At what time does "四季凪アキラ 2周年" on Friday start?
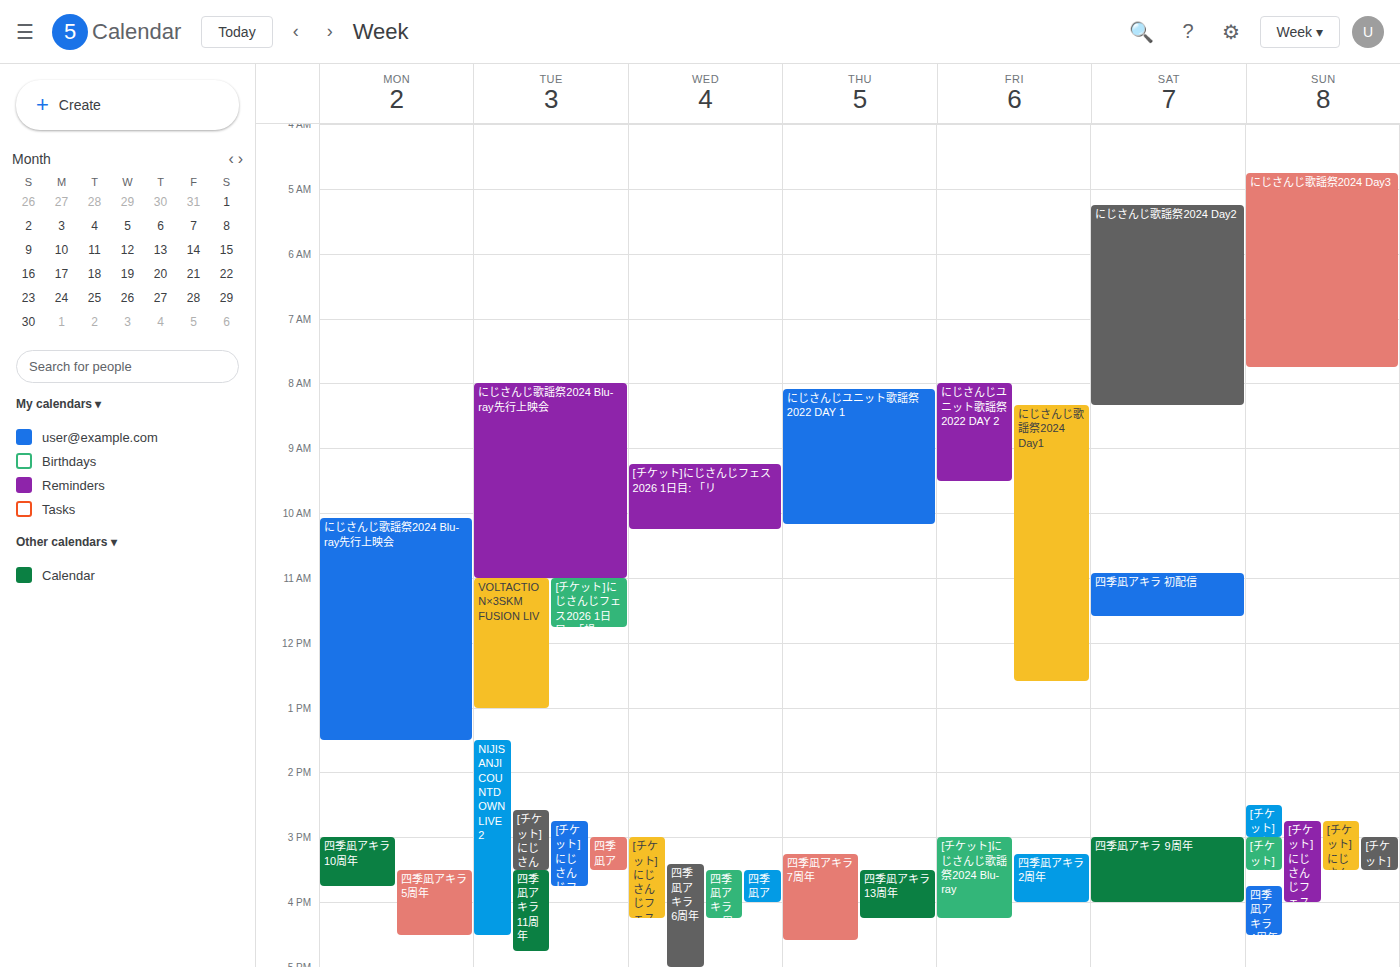
3:15 PM